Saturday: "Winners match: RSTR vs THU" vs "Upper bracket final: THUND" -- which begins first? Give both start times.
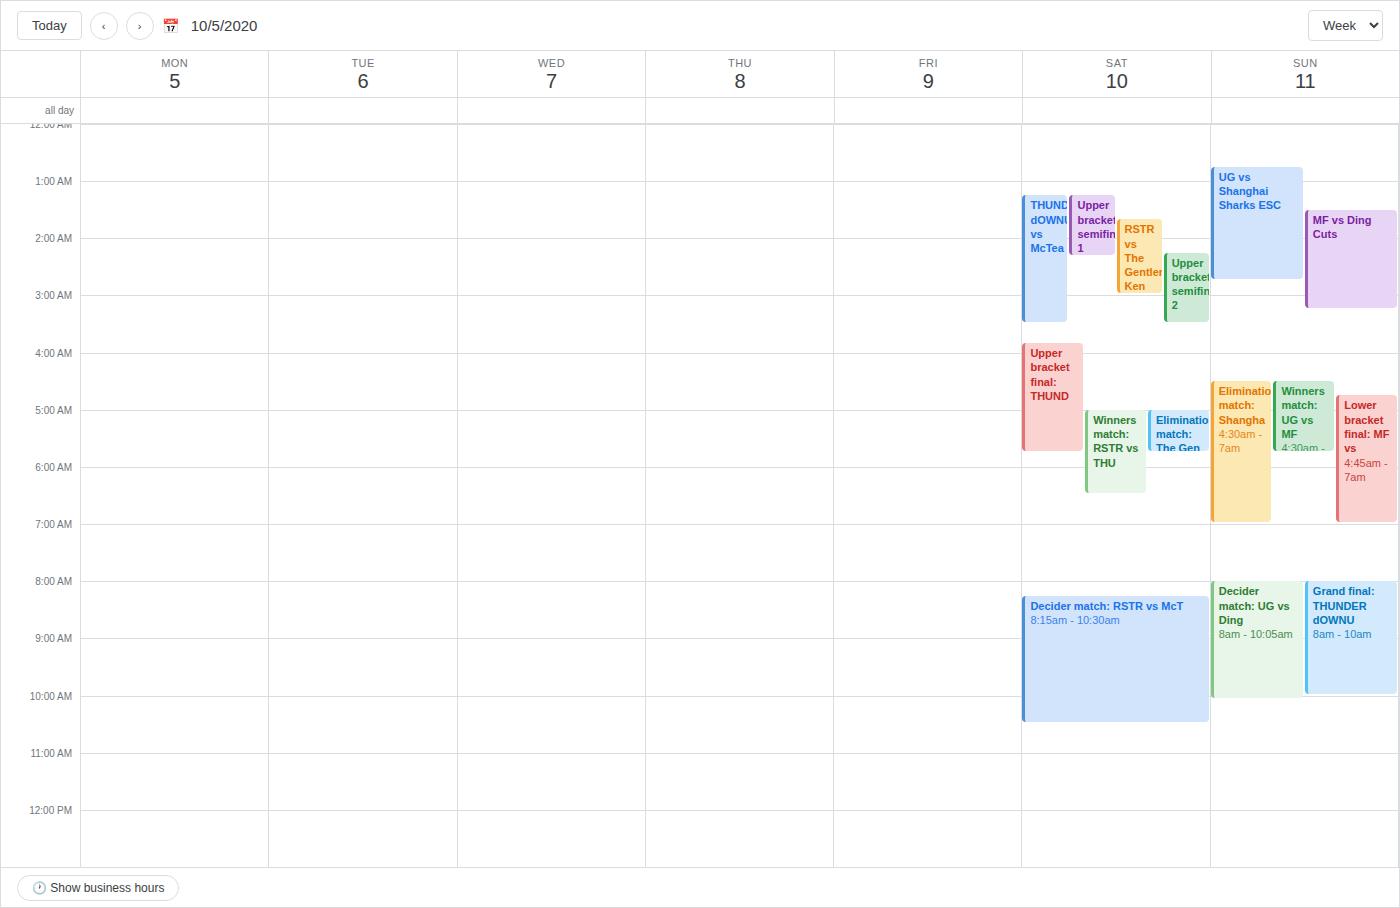
"Upper bracket final: THUND" 3:50 AM; "Winners match: RSTR vs THU" 5:00 AM.